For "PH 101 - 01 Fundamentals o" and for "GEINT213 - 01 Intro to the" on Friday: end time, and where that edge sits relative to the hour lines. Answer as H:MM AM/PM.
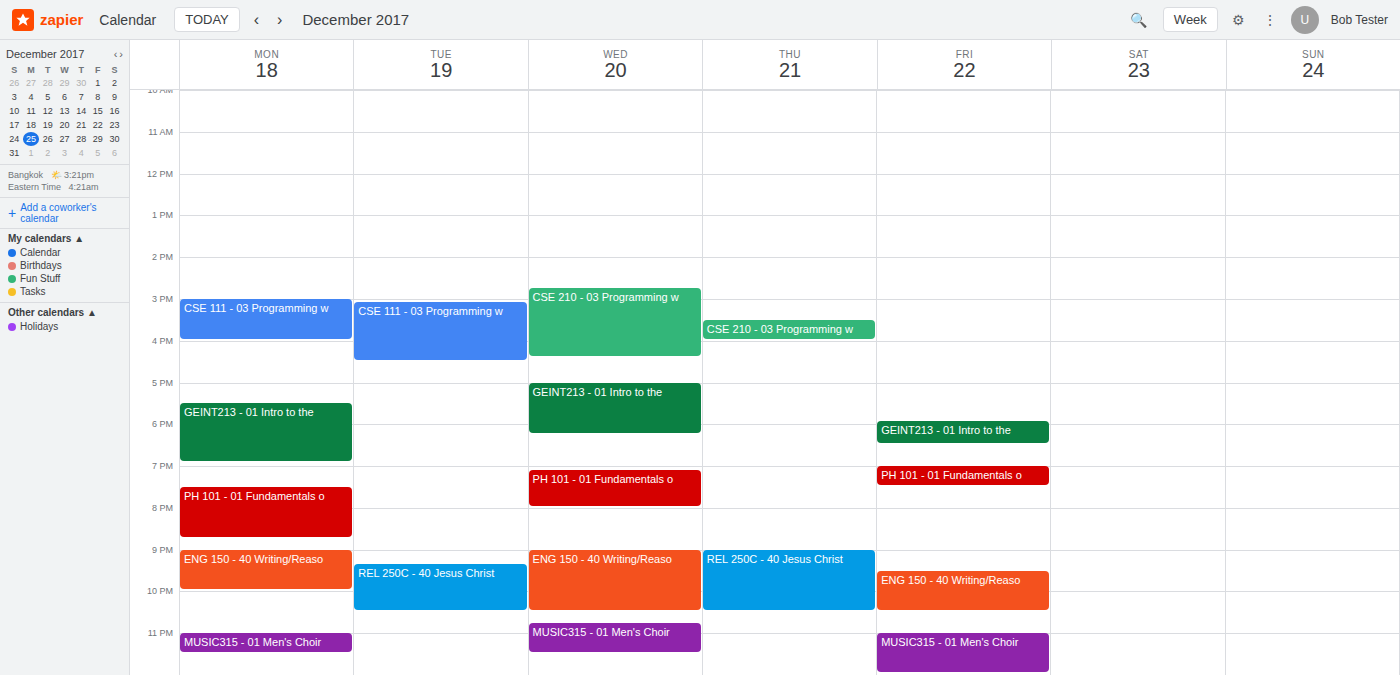
"PH 101 - 01 Fundamentals o": 7:30 PM, halfway between the 7 PM and 8 PM lines. "GEINT213 - 01 Intro to the": 6:30 PM, halfway between the 6 PM and 7 PM lines.